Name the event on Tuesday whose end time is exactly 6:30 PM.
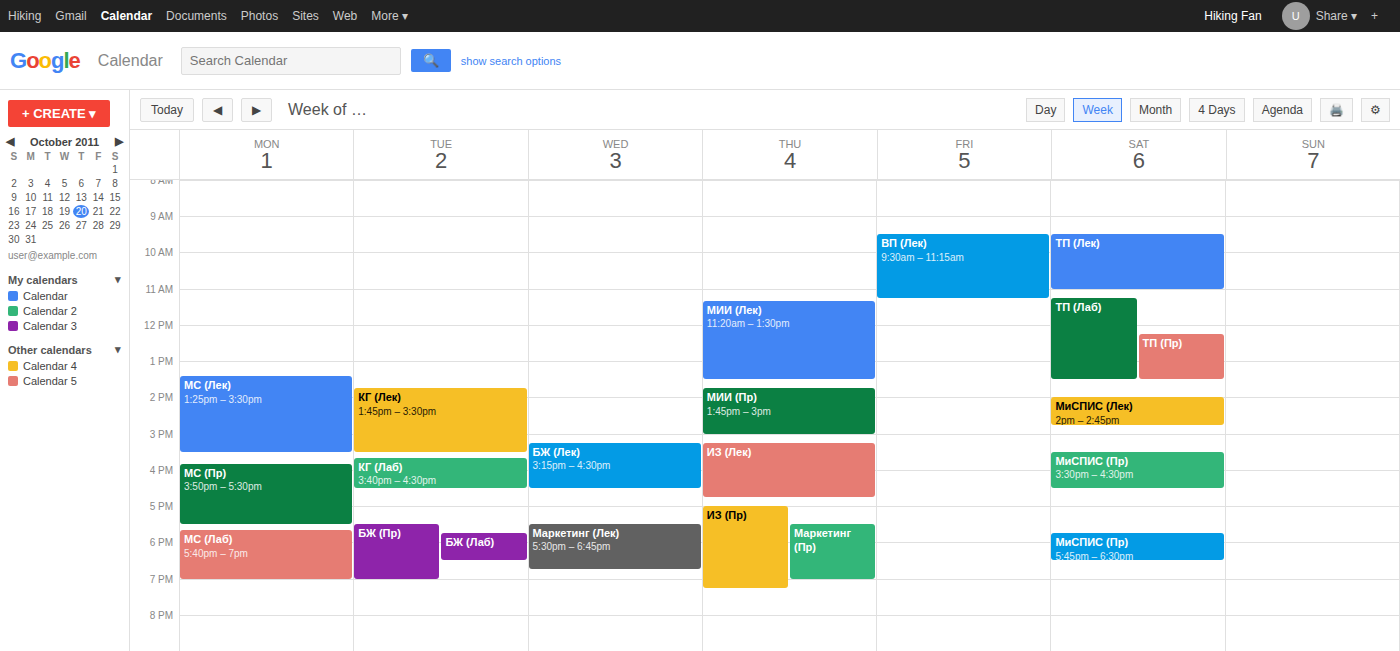
"БЖ (Лаб)"